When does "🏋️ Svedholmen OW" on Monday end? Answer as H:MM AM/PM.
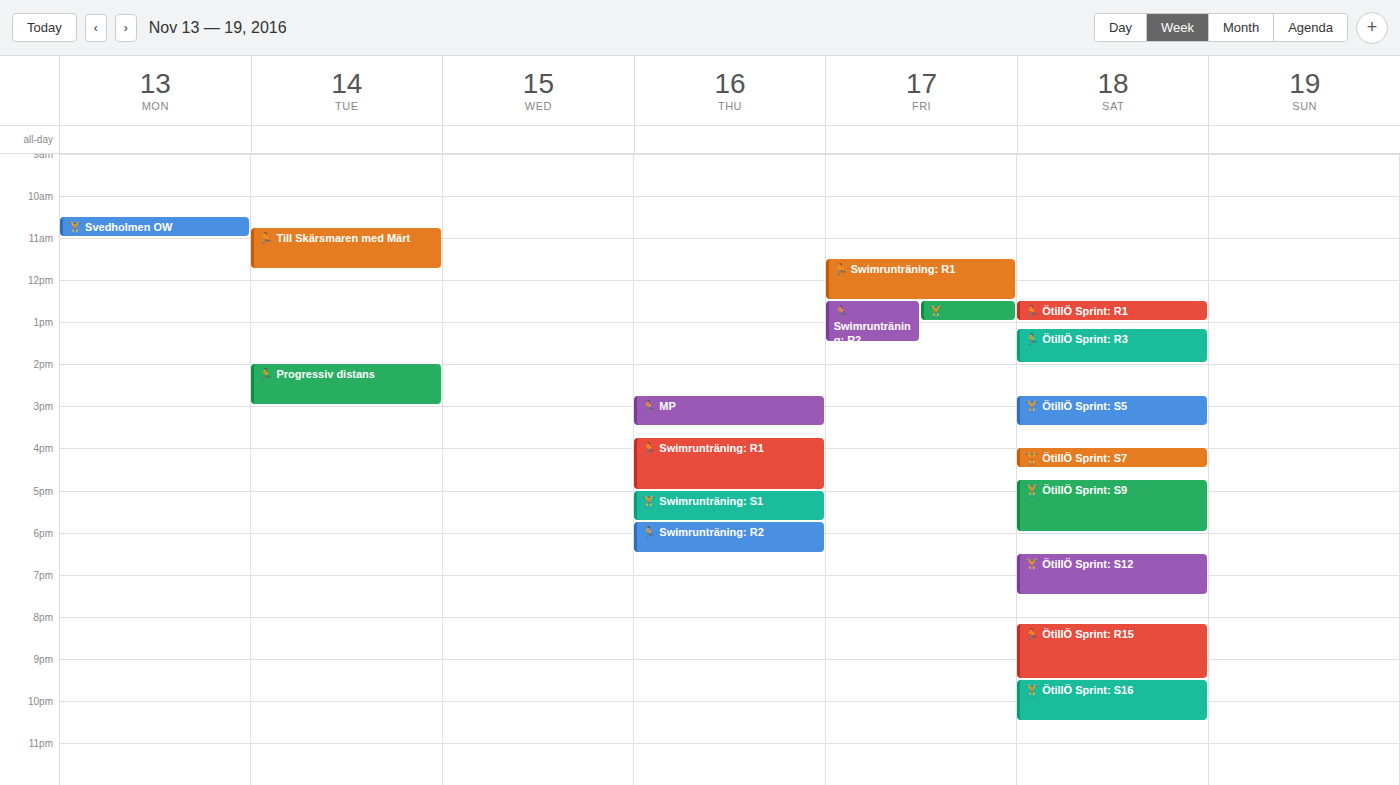
11:00 AM